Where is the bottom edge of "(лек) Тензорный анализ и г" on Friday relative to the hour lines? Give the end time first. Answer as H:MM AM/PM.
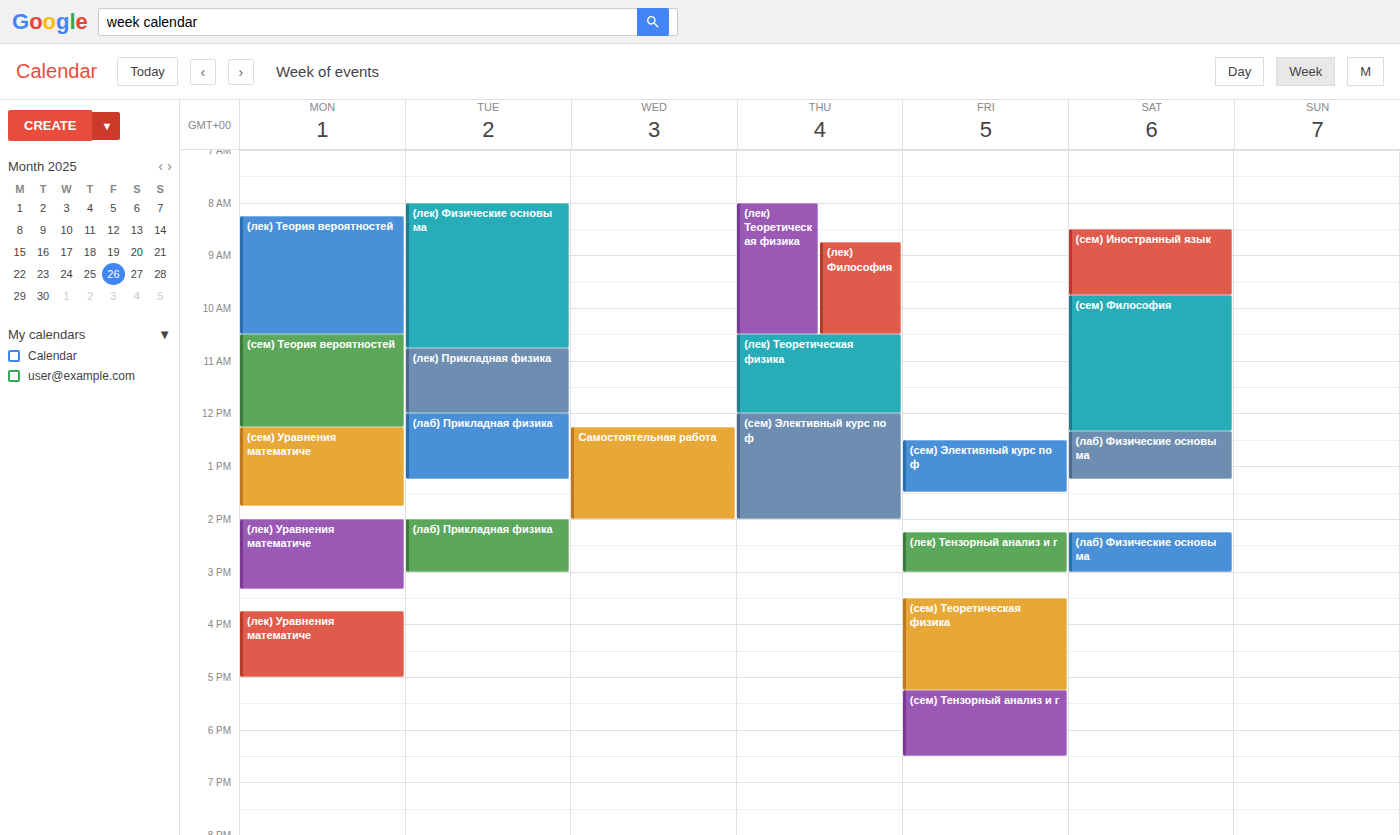
3:00 PM -- exactly on the 3 PM line.